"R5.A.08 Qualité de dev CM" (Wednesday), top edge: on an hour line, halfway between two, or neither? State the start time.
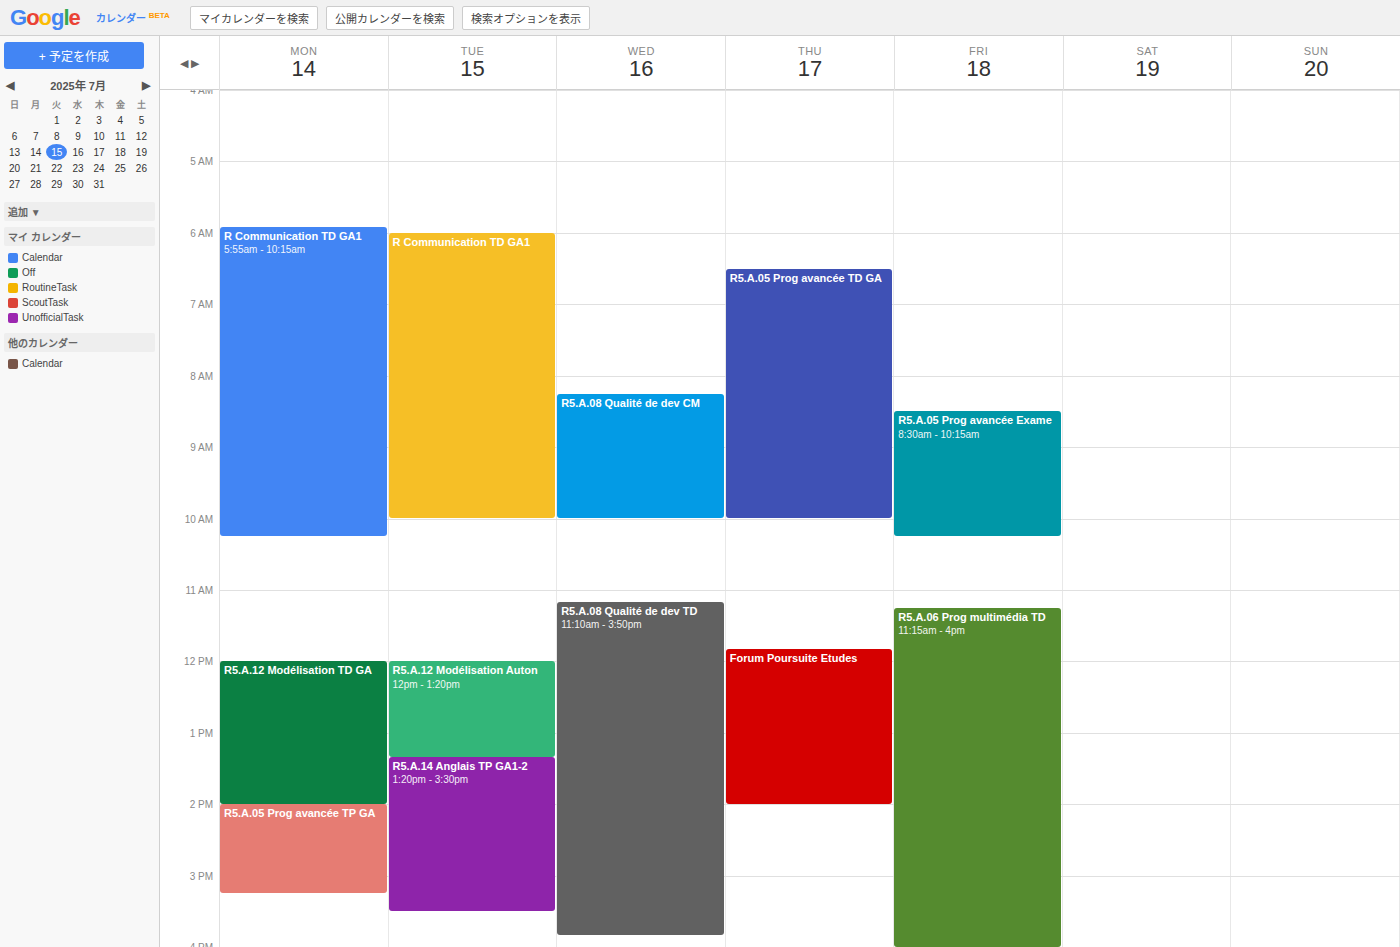
8:15 AM -- neither: a quarter of the way from the 8 AM line to the 9 AM line.